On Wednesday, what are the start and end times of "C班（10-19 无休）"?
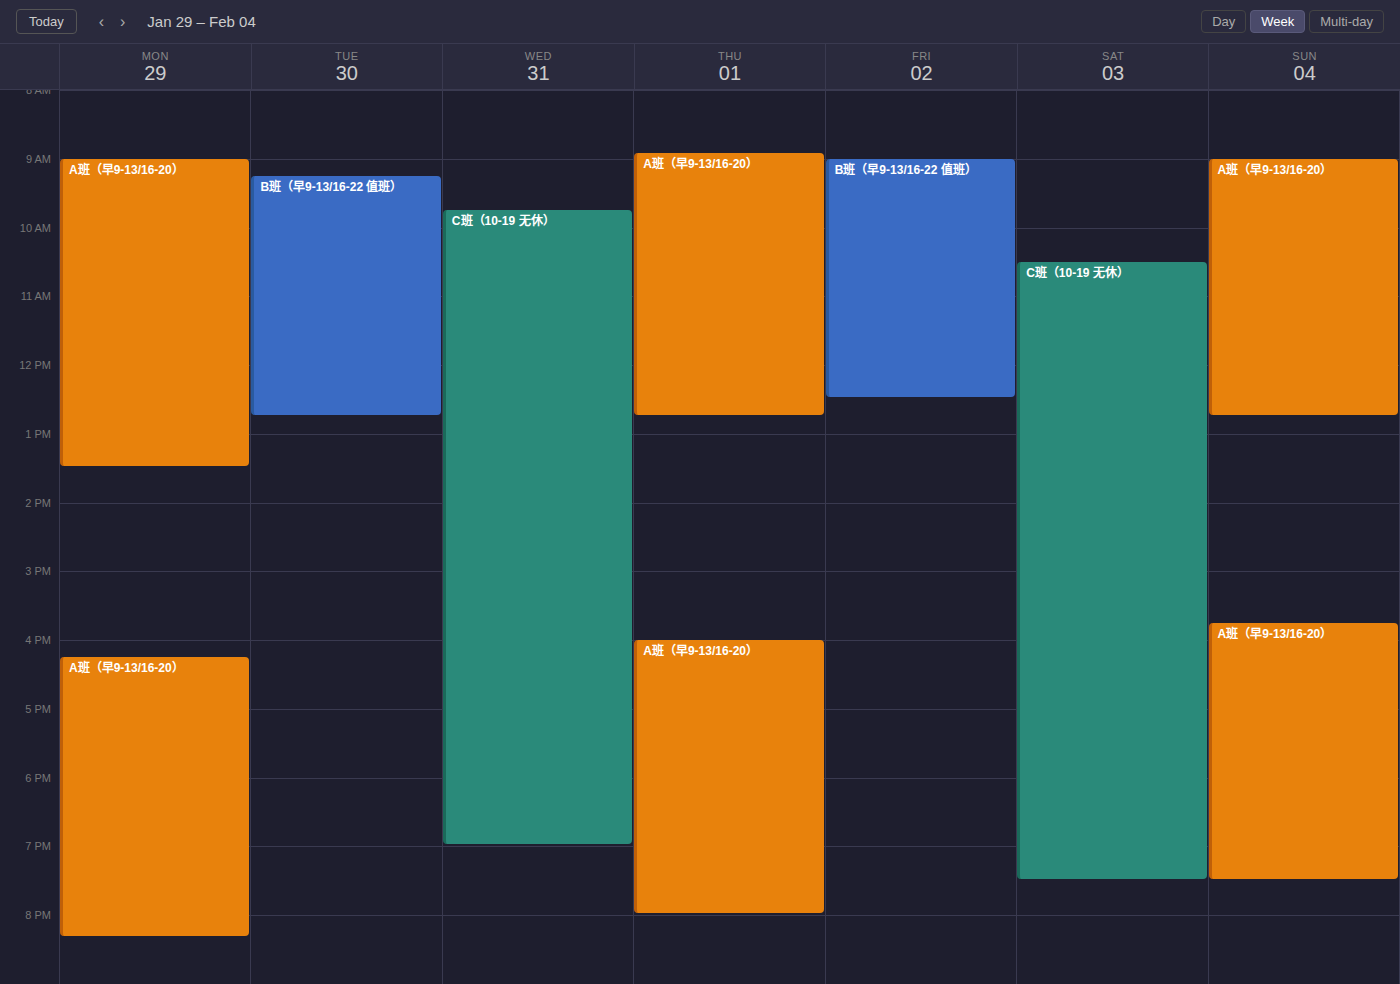
9:45 AM to 7:00 PM